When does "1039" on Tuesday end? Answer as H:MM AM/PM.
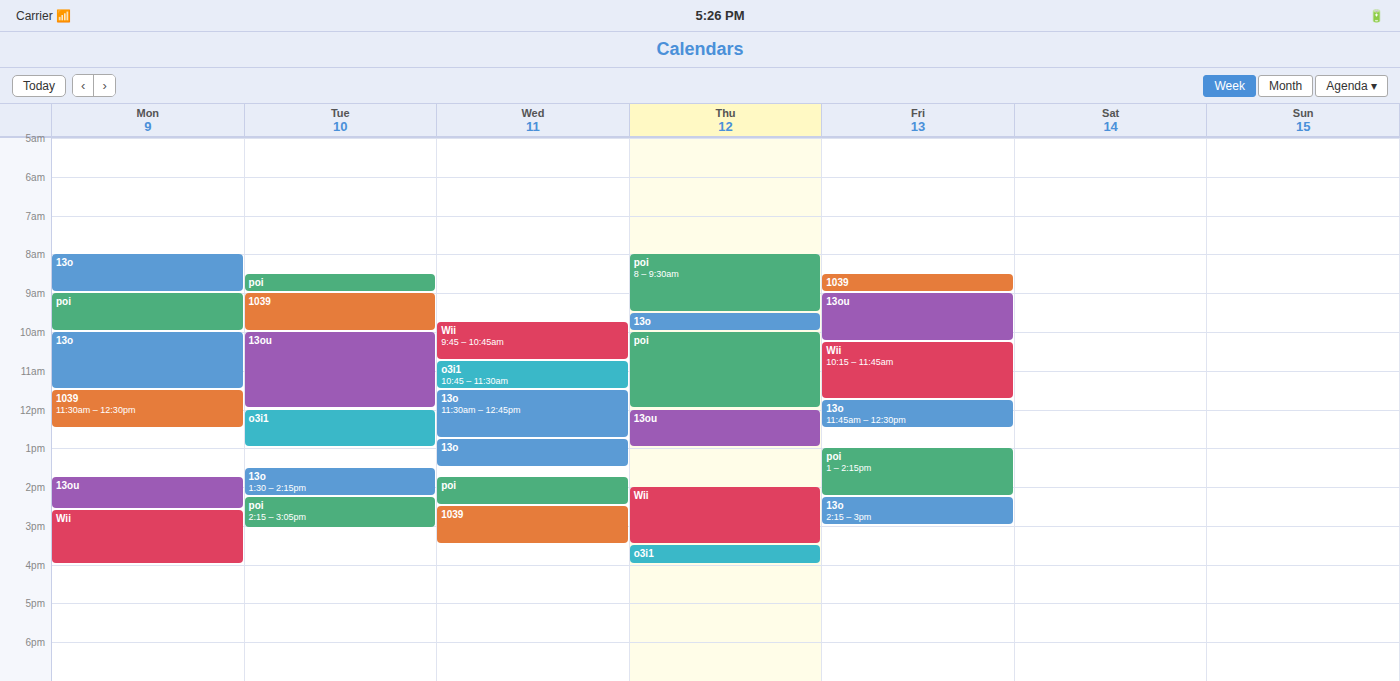
10:00 AM